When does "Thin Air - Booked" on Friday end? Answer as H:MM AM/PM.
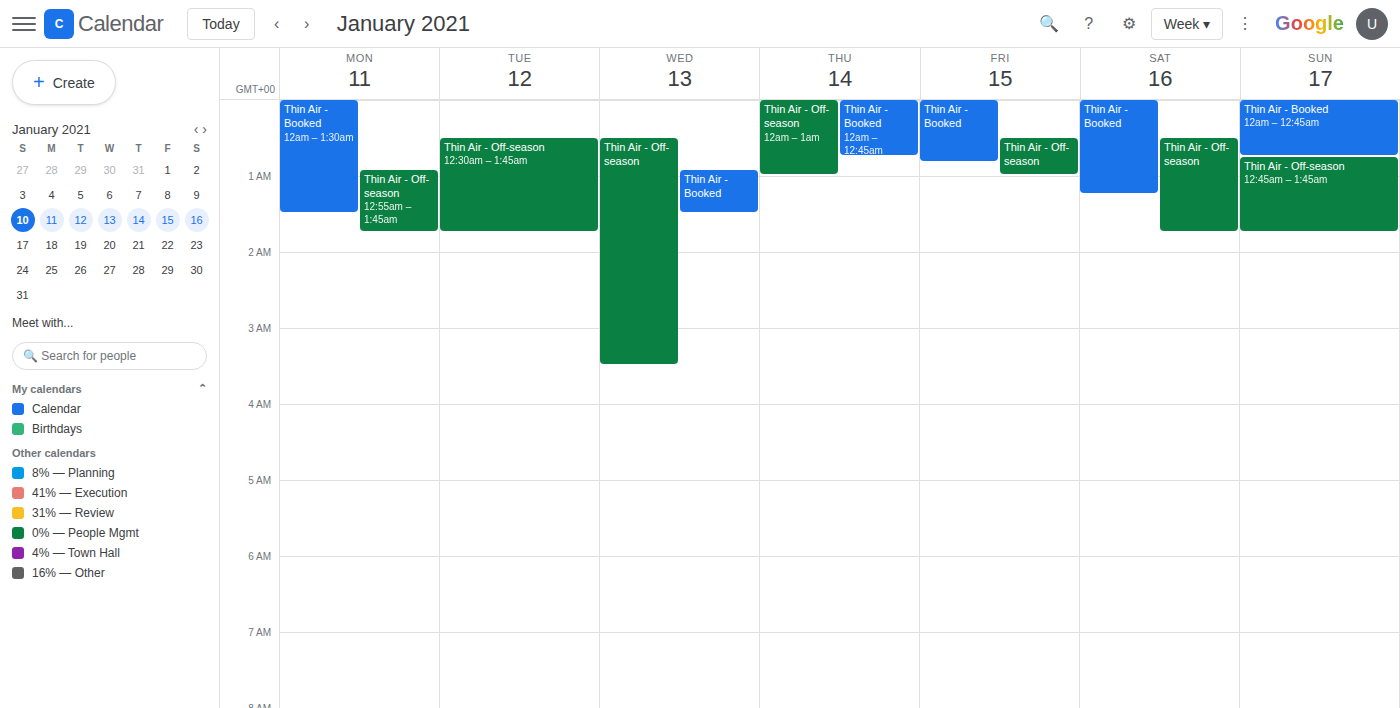
12:50 AM